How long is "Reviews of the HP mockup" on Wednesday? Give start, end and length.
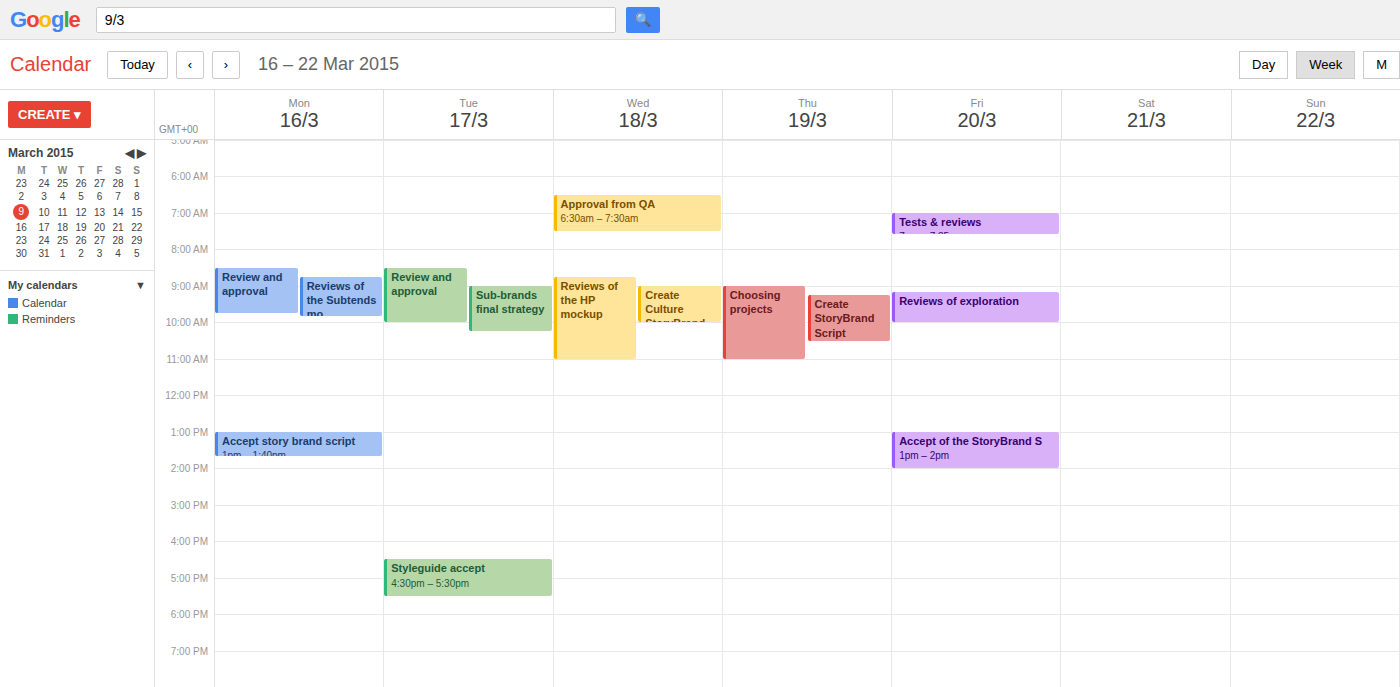
8:45 AM to 11:00 AM, 2 hours 15 minutes